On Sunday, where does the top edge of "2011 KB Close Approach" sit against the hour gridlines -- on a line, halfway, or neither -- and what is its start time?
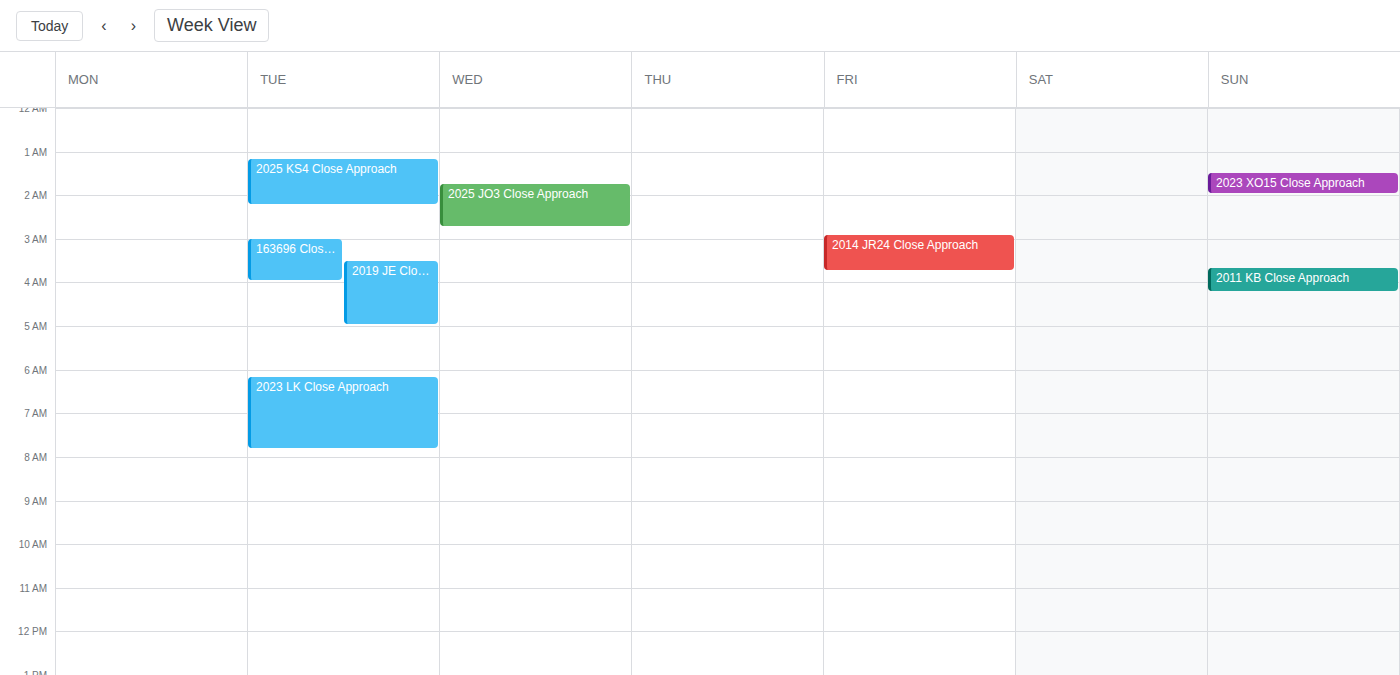
3:40 AM -- neither: 40 minutes below the 3 AM line and 20 minutes above the 4 AM line.